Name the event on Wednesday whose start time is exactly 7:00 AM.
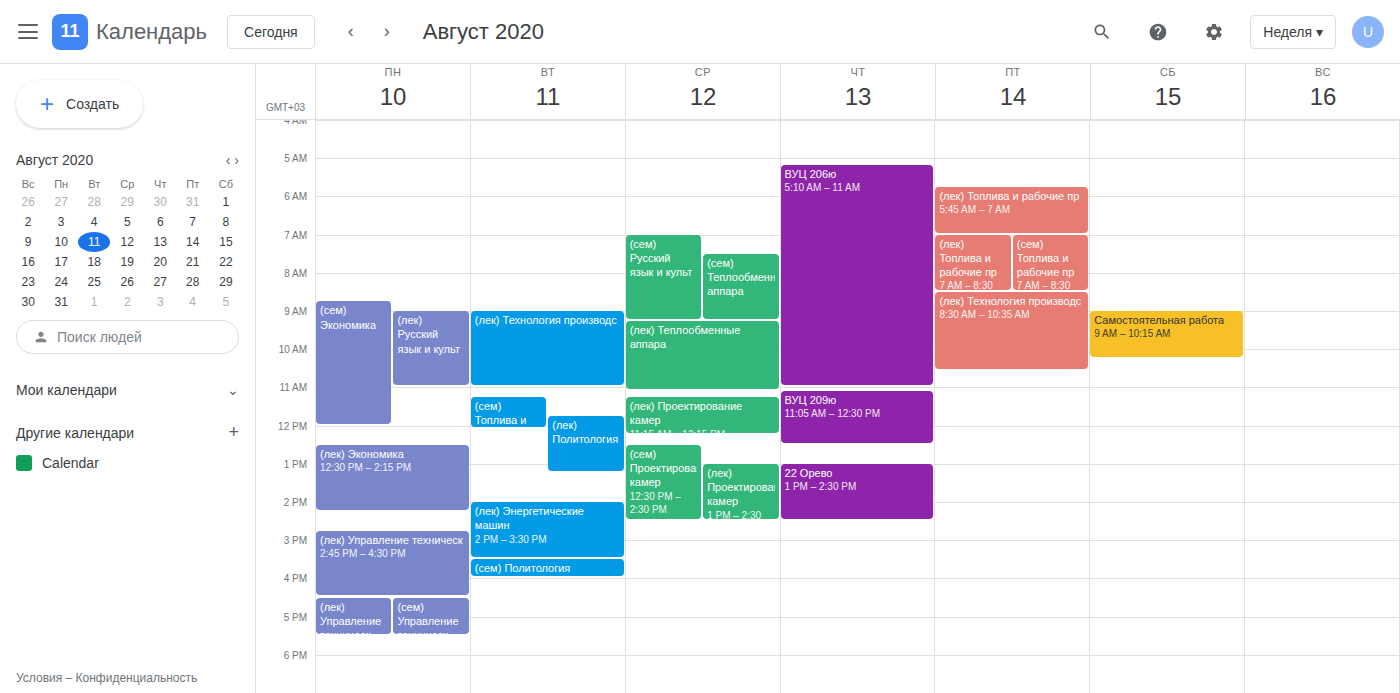
"(сем) Русский язык и культ"